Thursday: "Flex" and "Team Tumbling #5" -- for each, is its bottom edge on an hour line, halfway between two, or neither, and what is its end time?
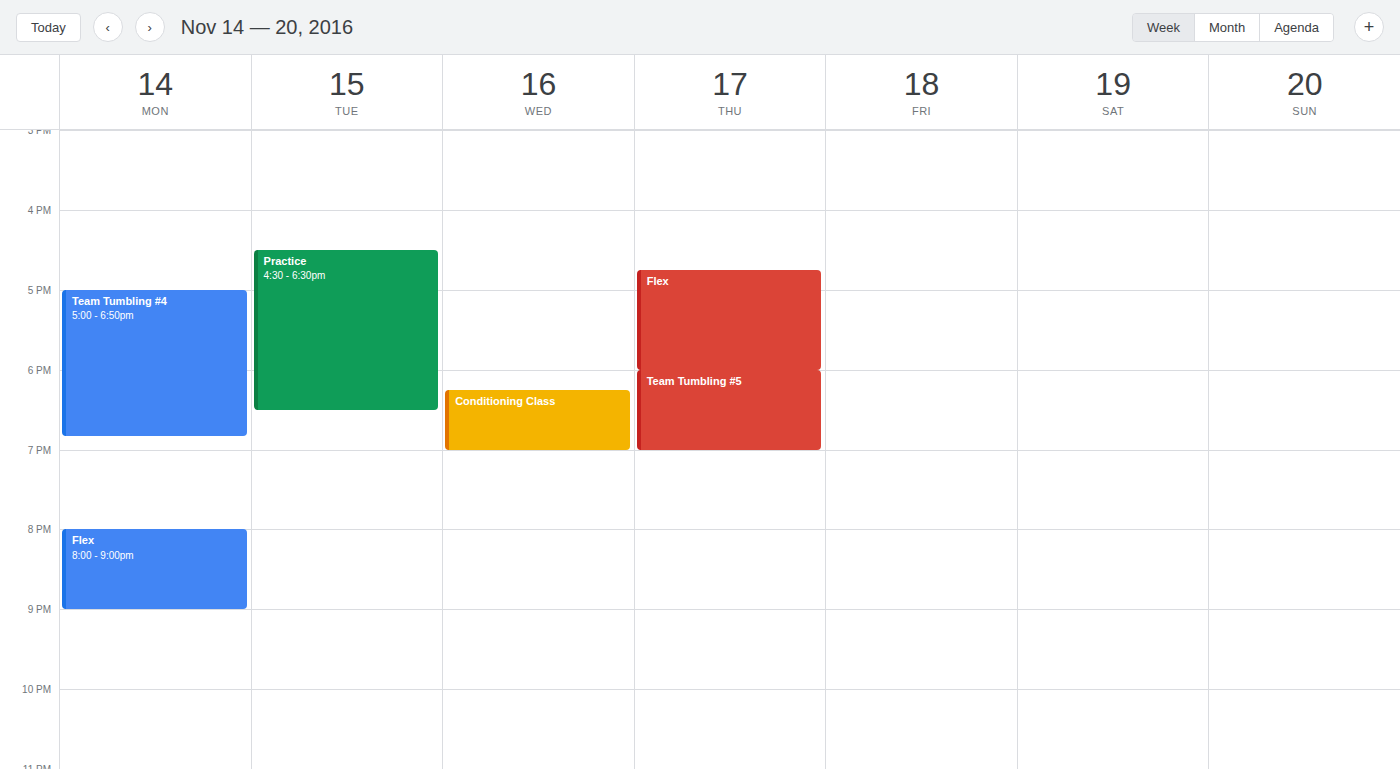
"Flex": 18:00, exactly on the 18:00 line. "Team Tumbling #5": 19:00, exactly on the 19:00 line.